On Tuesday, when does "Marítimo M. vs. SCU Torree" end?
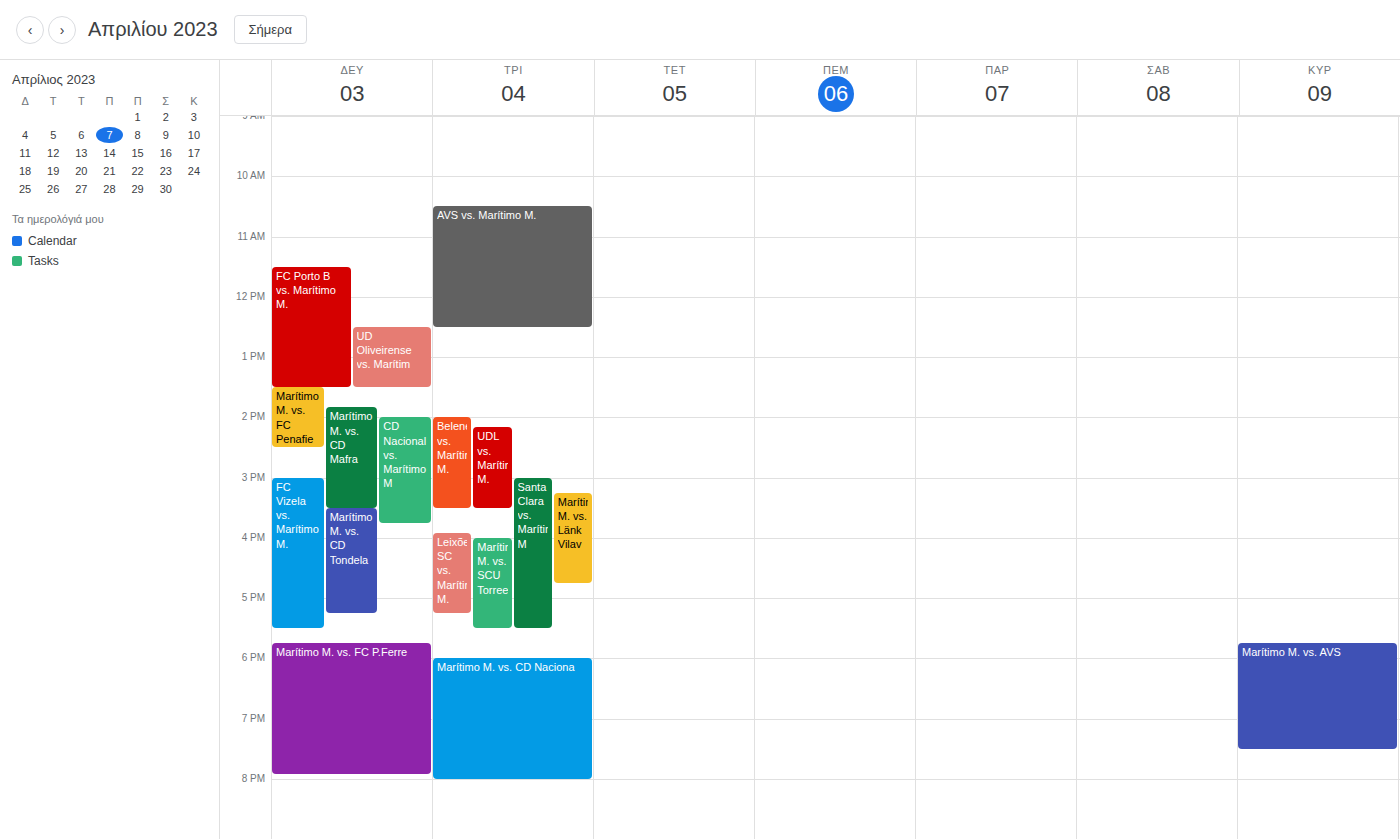
5:30 PM